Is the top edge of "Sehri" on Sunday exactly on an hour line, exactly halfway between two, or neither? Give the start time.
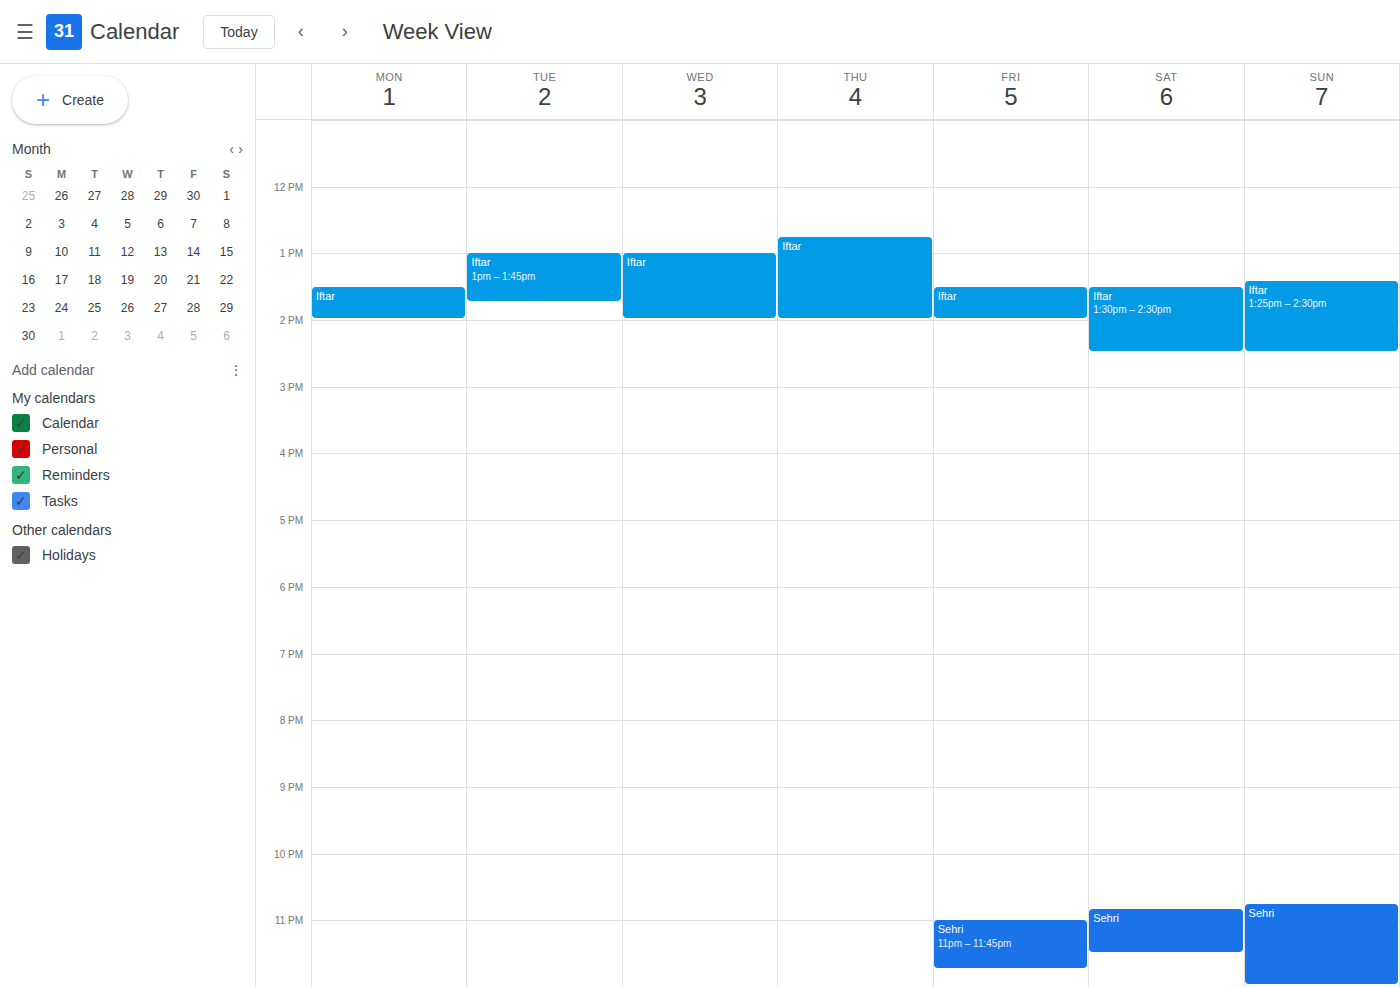
10:45 PM -- neither: three quarters of the way from the 10 PM line to the 11 PM line.